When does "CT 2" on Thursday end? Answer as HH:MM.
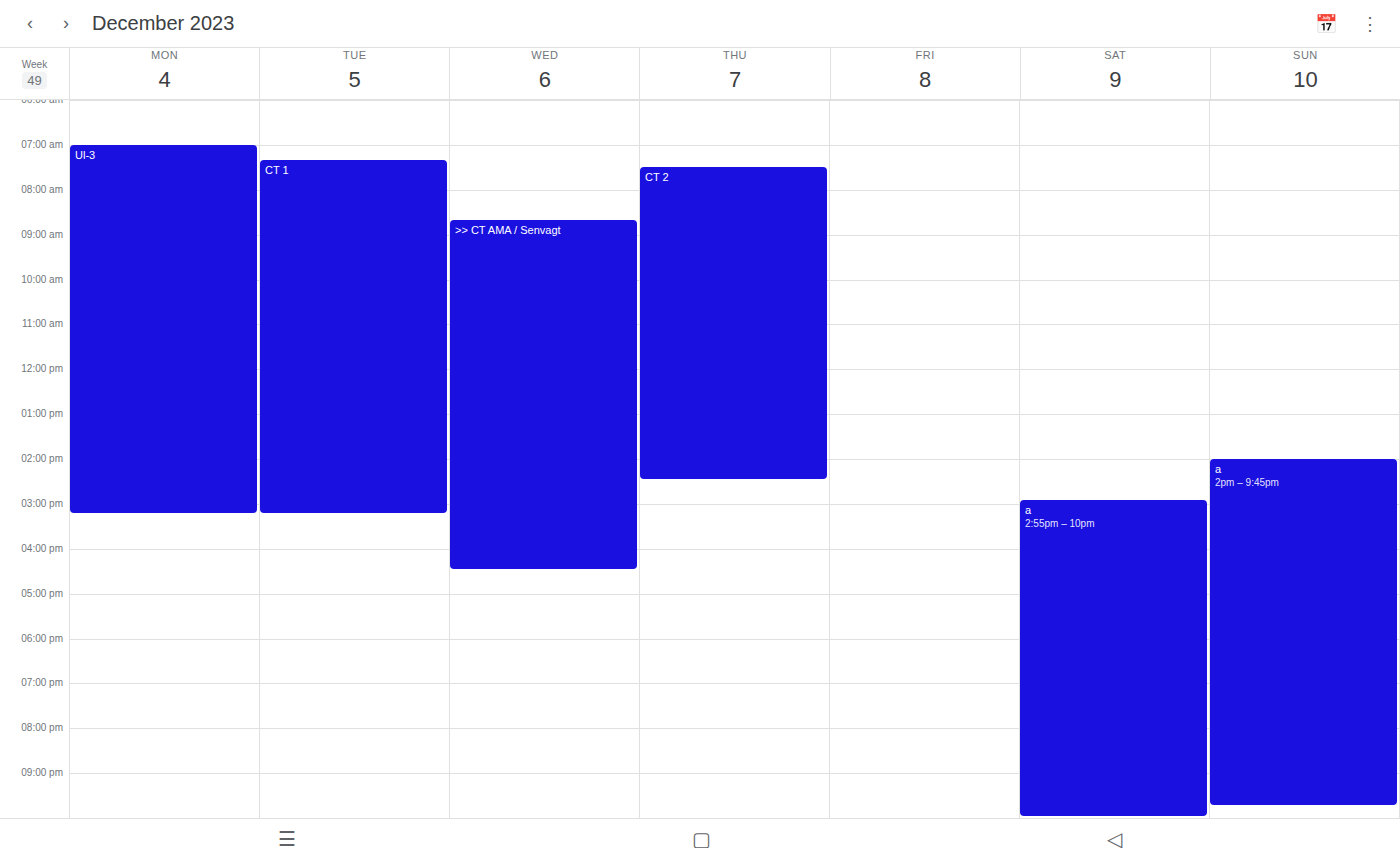
14:30